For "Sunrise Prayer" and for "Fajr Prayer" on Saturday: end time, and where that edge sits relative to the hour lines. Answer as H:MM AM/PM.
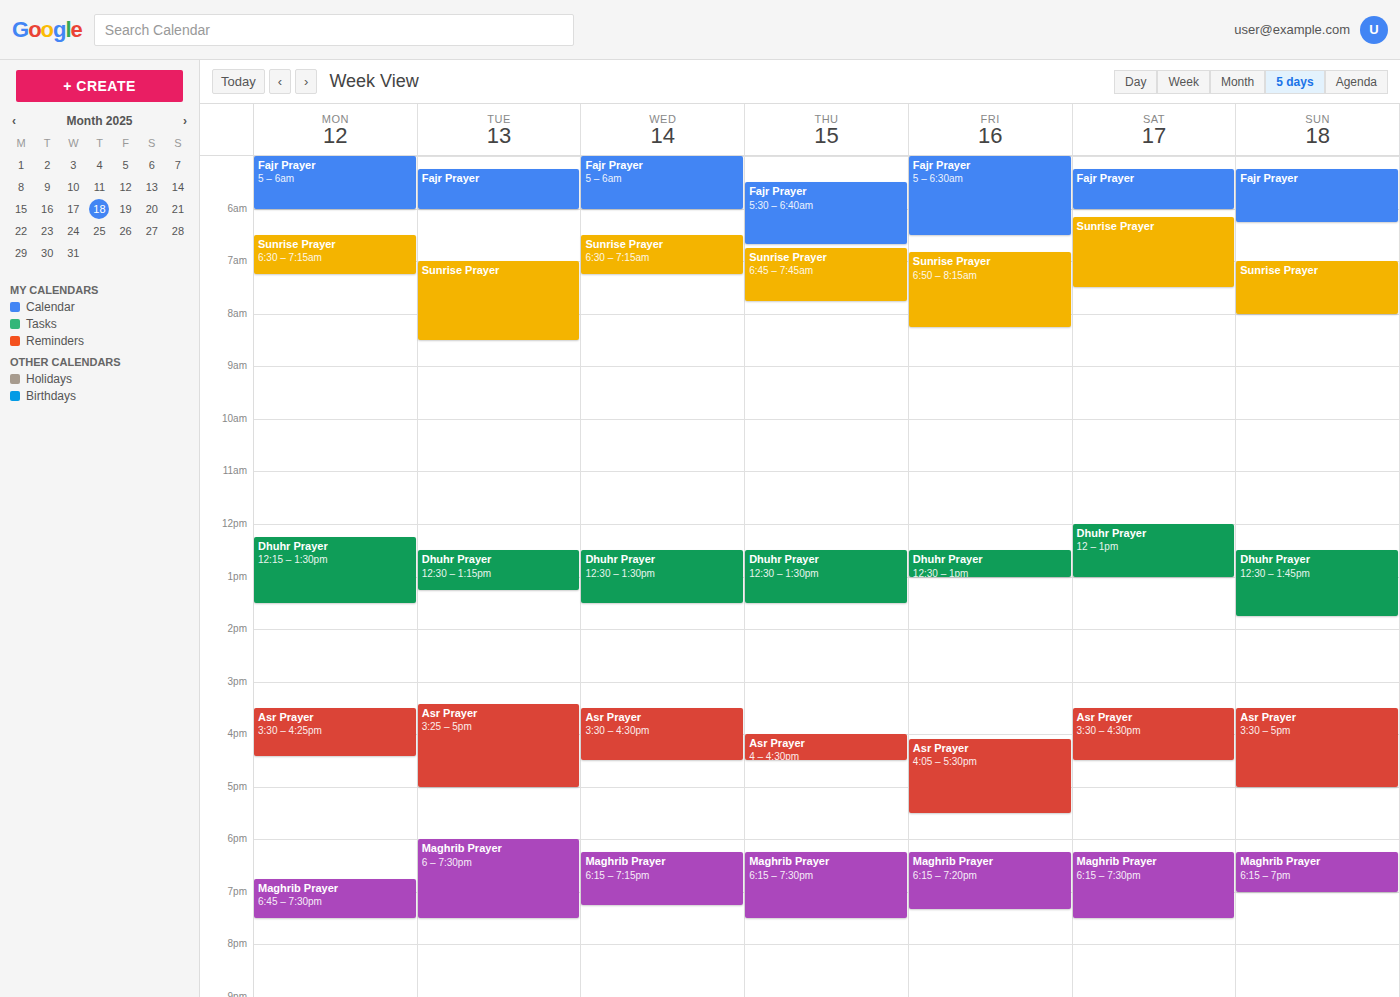
"Sunrise Prayer": 7:30 AM, halfway between the 7 AM and 8 AM lines. "Fajr Prayer": 6:00 AM, exactly on the 6 AM line.